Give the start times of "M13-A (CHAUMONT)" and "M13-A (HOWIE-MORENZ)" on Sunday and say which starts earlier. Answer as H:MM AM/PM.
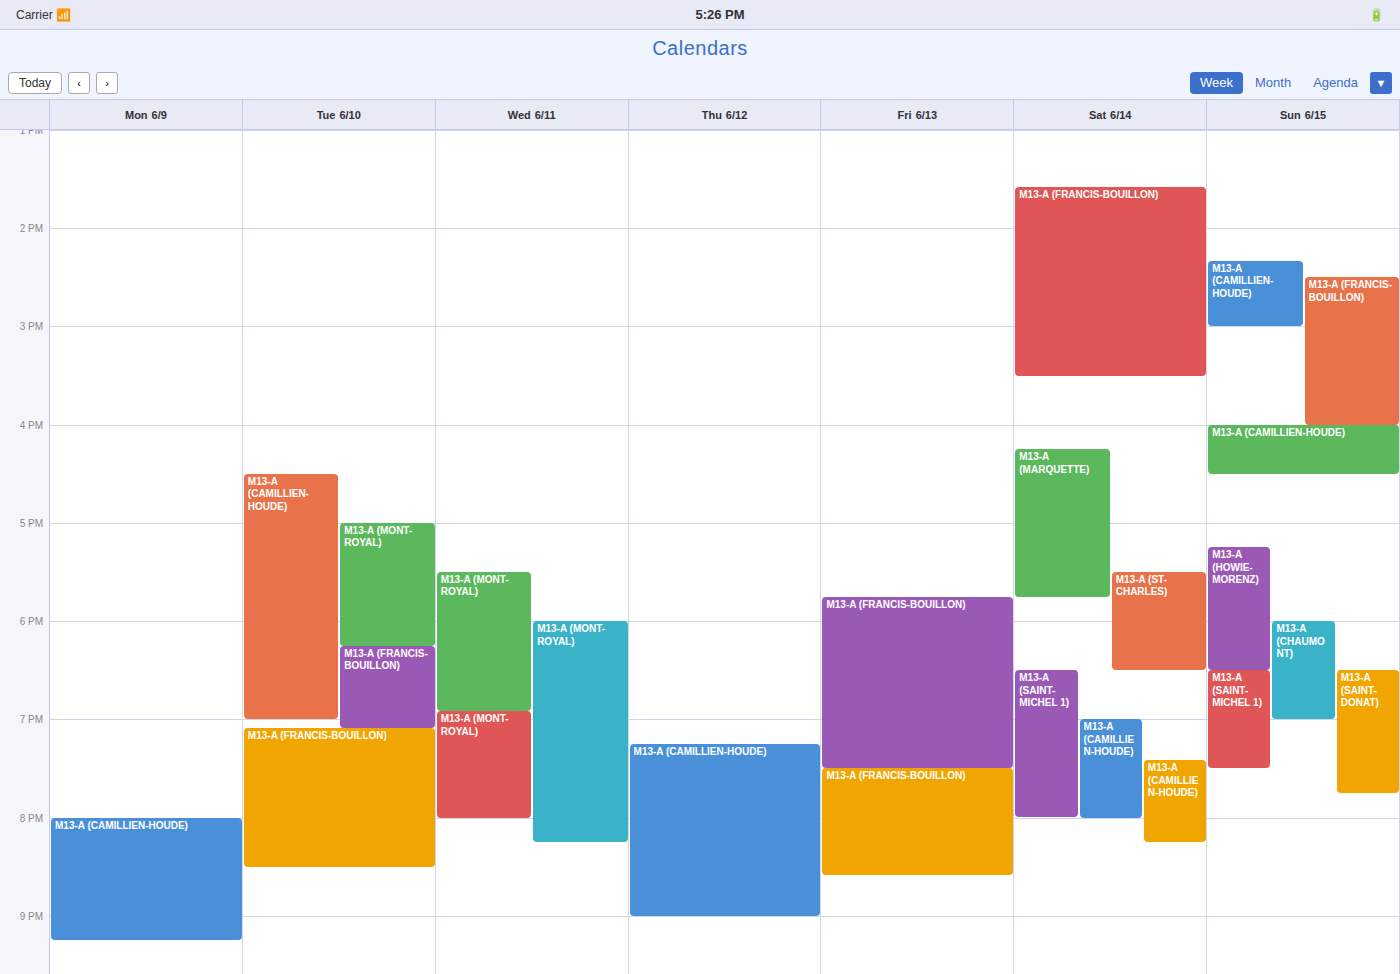
"M13-A (HOWIE-MORENZ)" 5:15 PM; "M13-A (CHAUMONT)" 6:00 PM.